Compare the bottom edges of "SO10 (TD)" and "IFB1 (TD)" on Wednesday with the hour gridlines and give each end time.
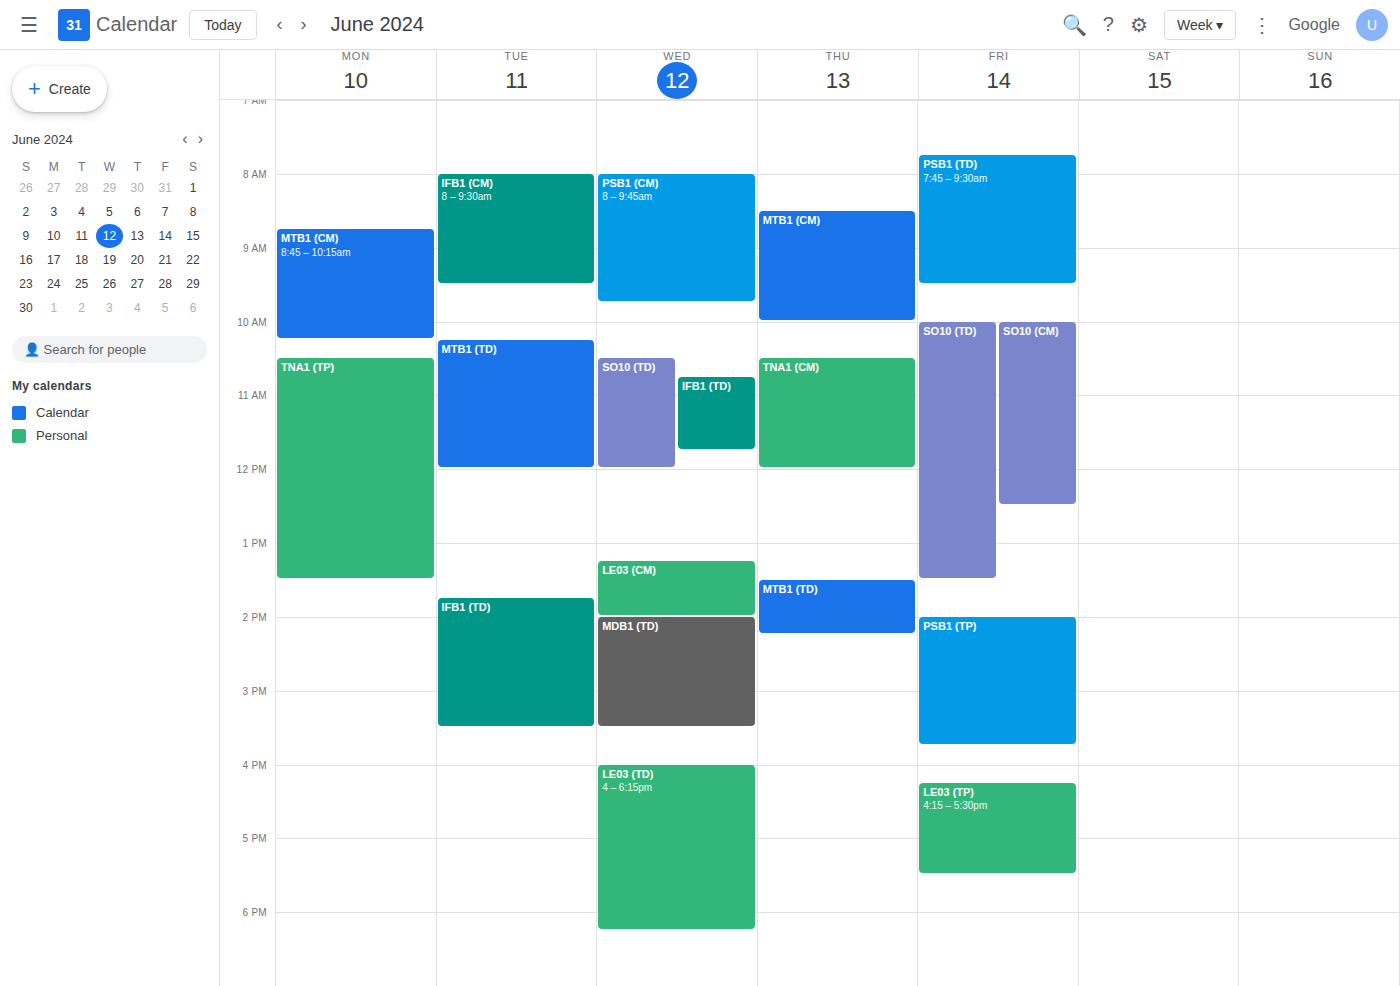
"SO10 (TD)": 12:00 PM, exactly on the 12 PM line. "IFB1 (TD)": 11:45 AM, neither: three quarters of the way from the 11 AM line to the 12 PM line.